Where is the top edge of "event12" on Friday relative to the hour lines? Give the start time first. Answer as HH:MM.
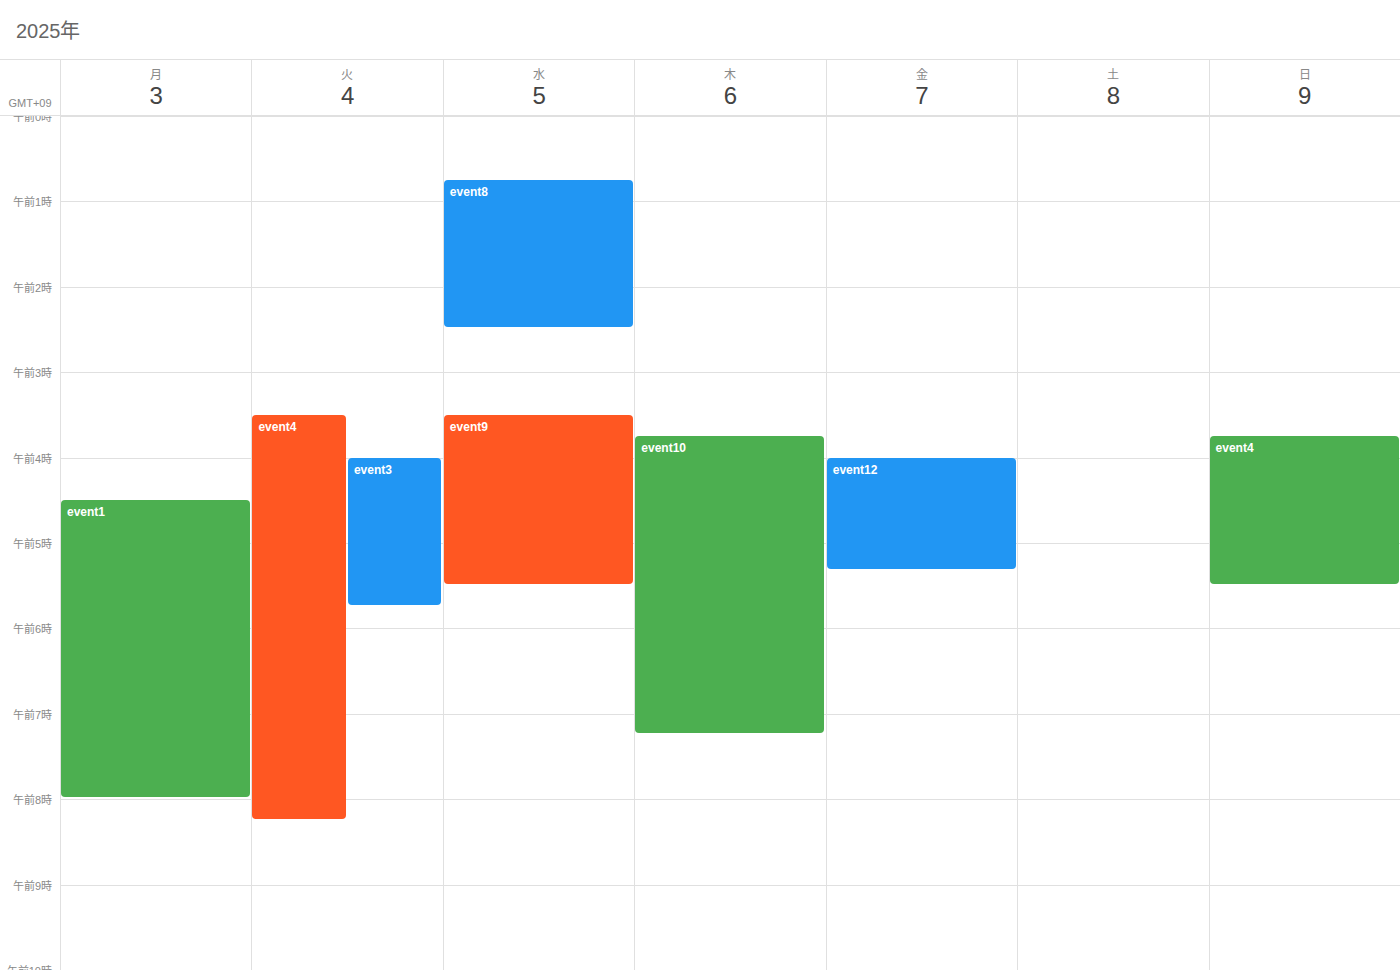
04:00 -- exactly on the 04:00 line.